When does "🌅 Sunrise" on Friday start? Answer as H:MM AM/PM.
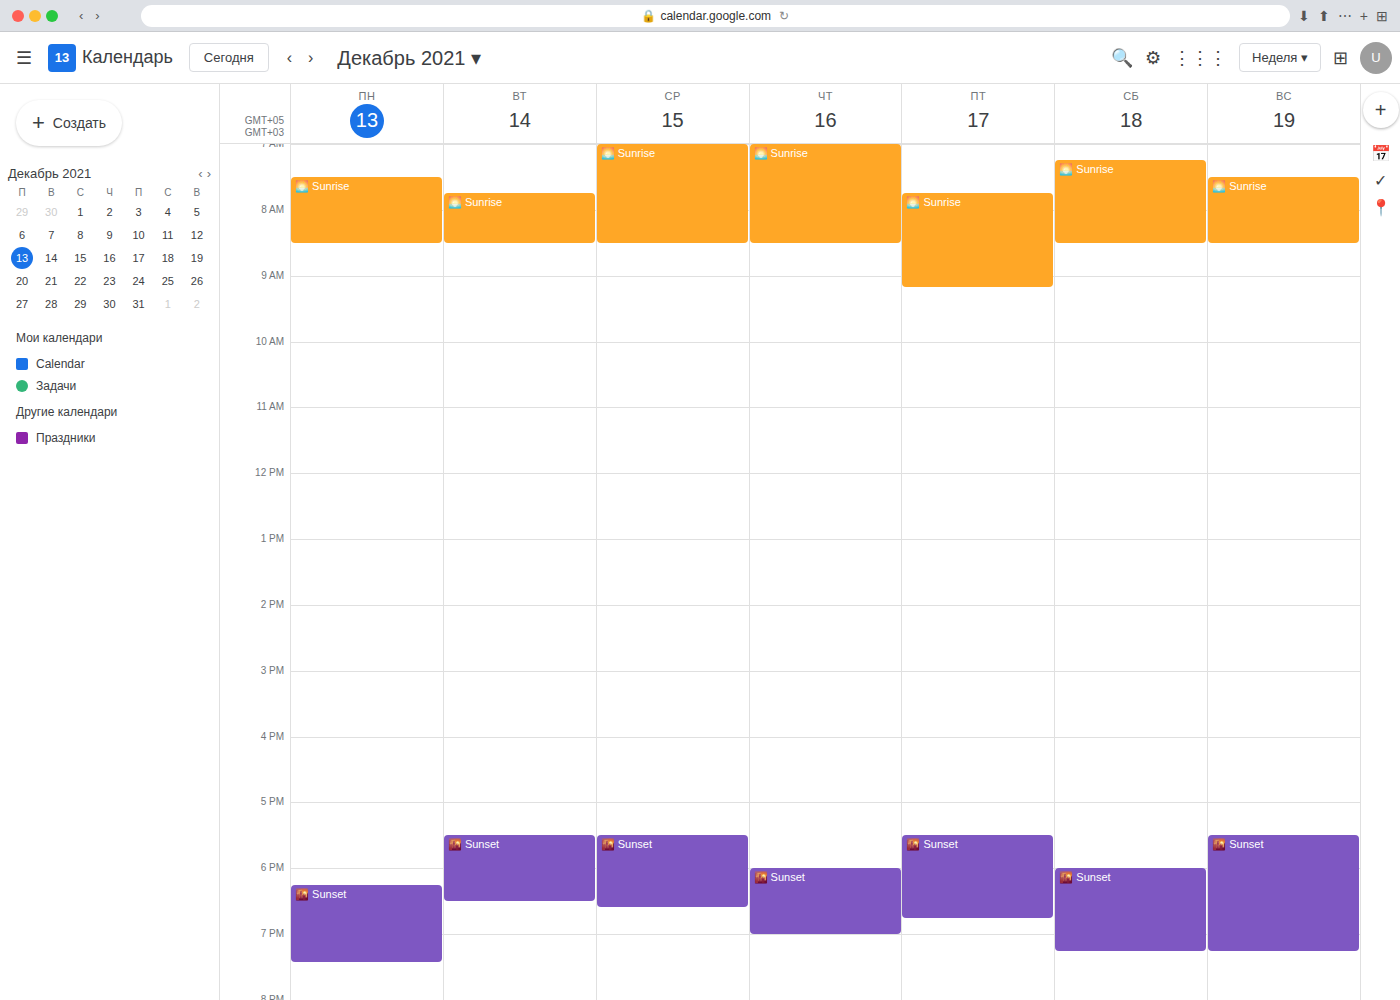
7:45 AM